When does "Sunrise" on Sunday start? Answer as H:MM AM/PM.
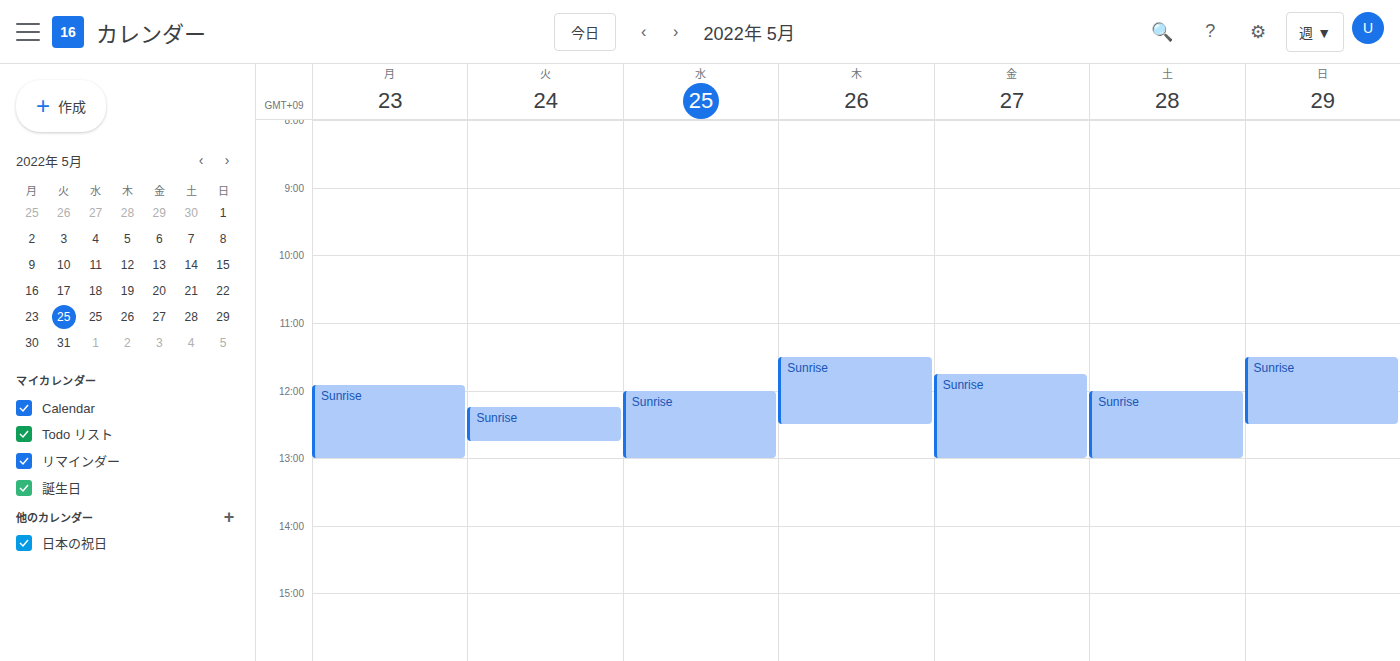
11:30 AM